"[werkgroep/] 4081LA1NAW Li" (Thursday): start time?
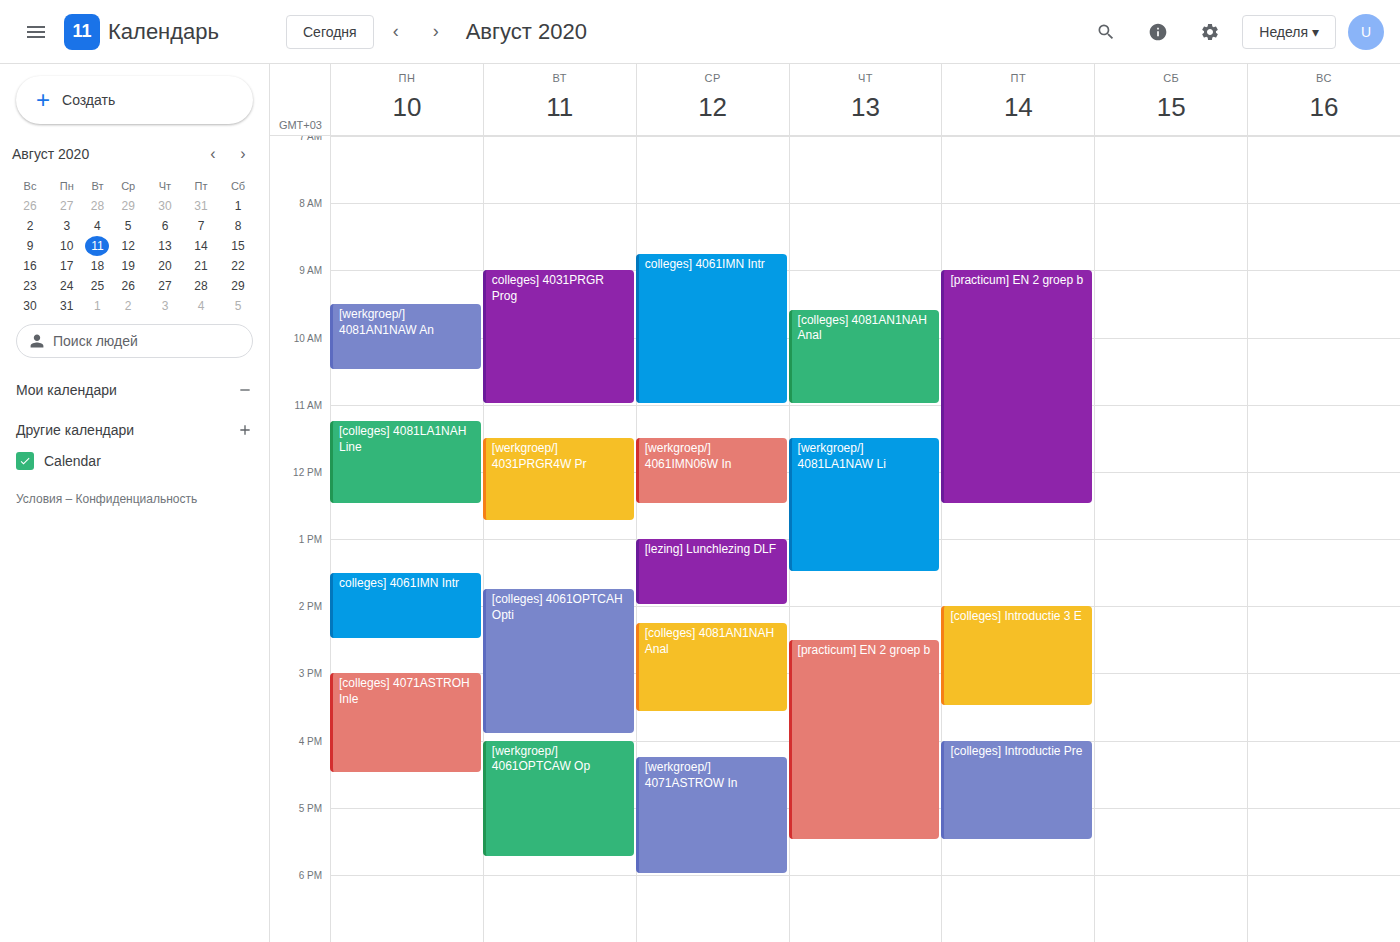
11:30